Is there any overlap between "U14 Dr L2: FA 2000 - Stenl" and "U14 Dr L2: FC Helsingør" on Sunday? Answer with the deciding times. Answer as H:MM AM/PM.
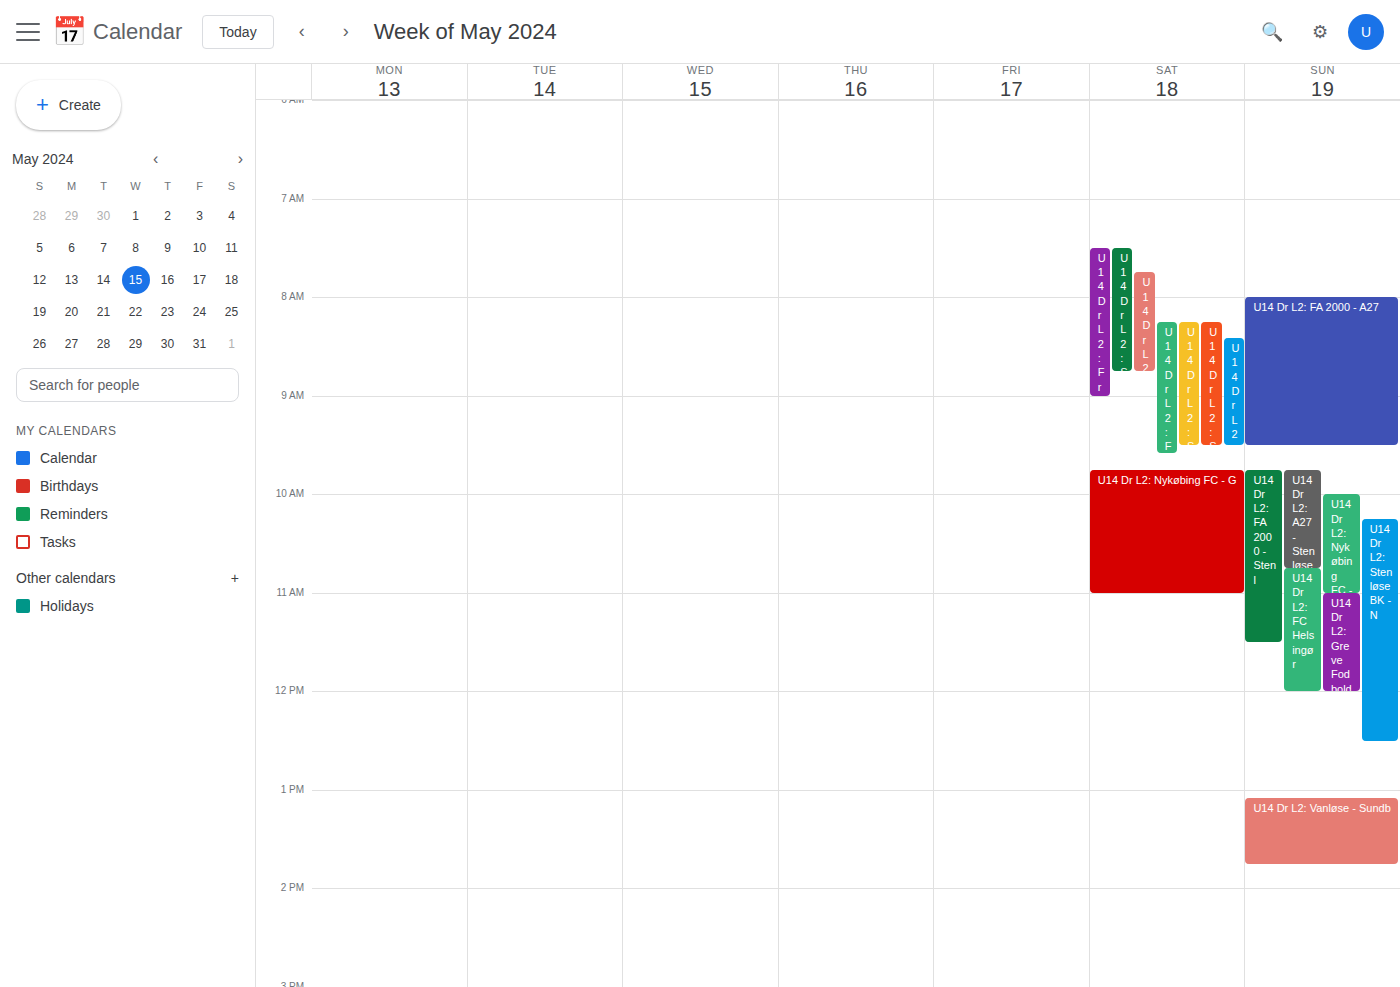
"U14 Dr L2: FC Helsingør" starts at 10:45 AM, before "U14 Dr L2: FA 2000 - Stenl" ends at 11:30 AM -- they overlap.